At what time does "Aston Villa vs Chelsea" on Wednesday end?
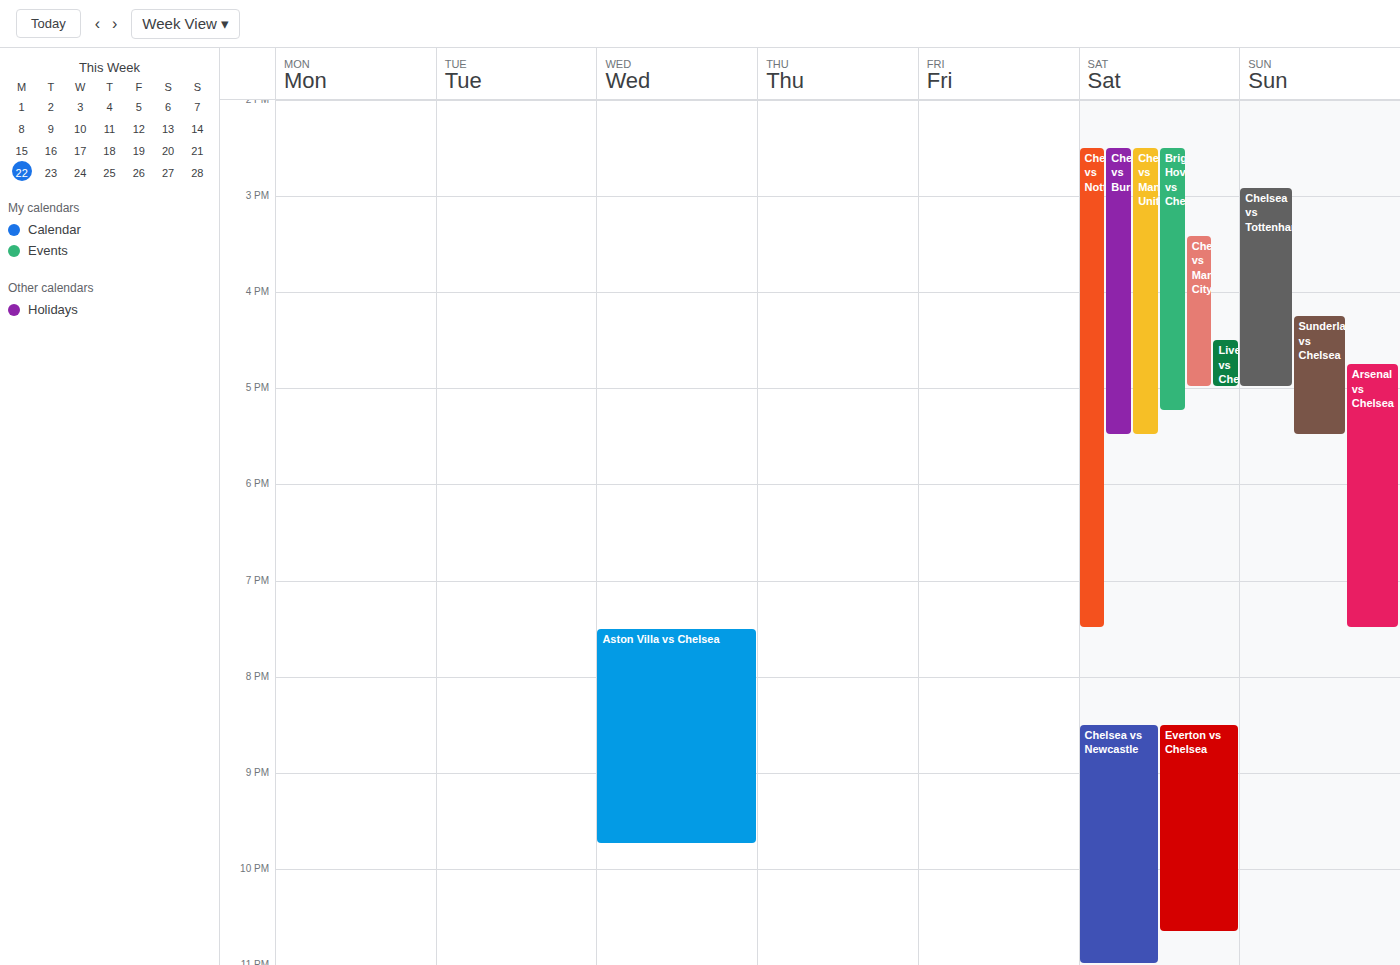
9:45 PM